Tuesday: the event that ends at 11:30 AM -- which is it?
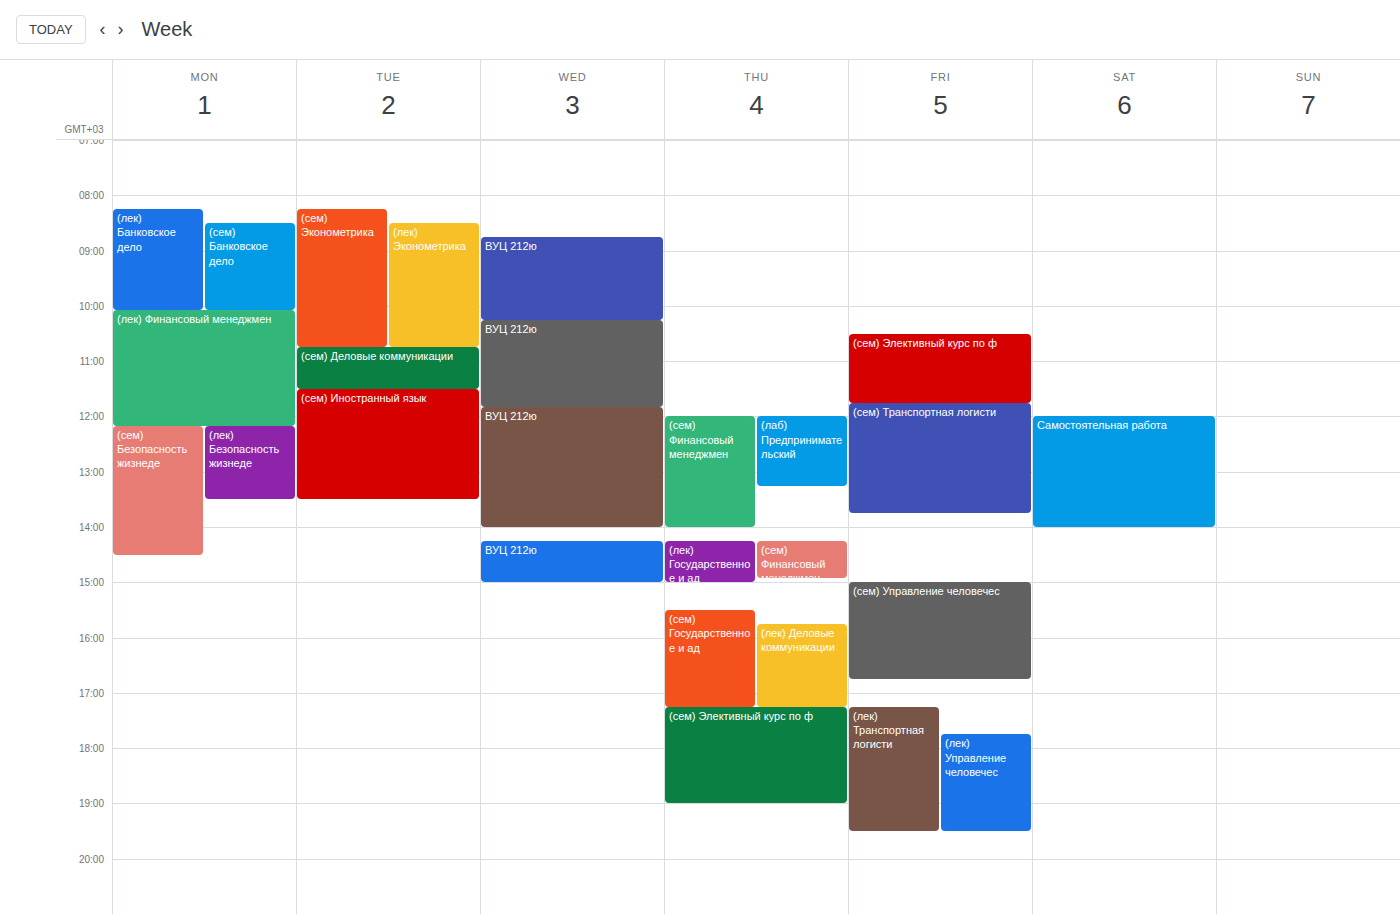
"(сем) Деловые коммуникации"